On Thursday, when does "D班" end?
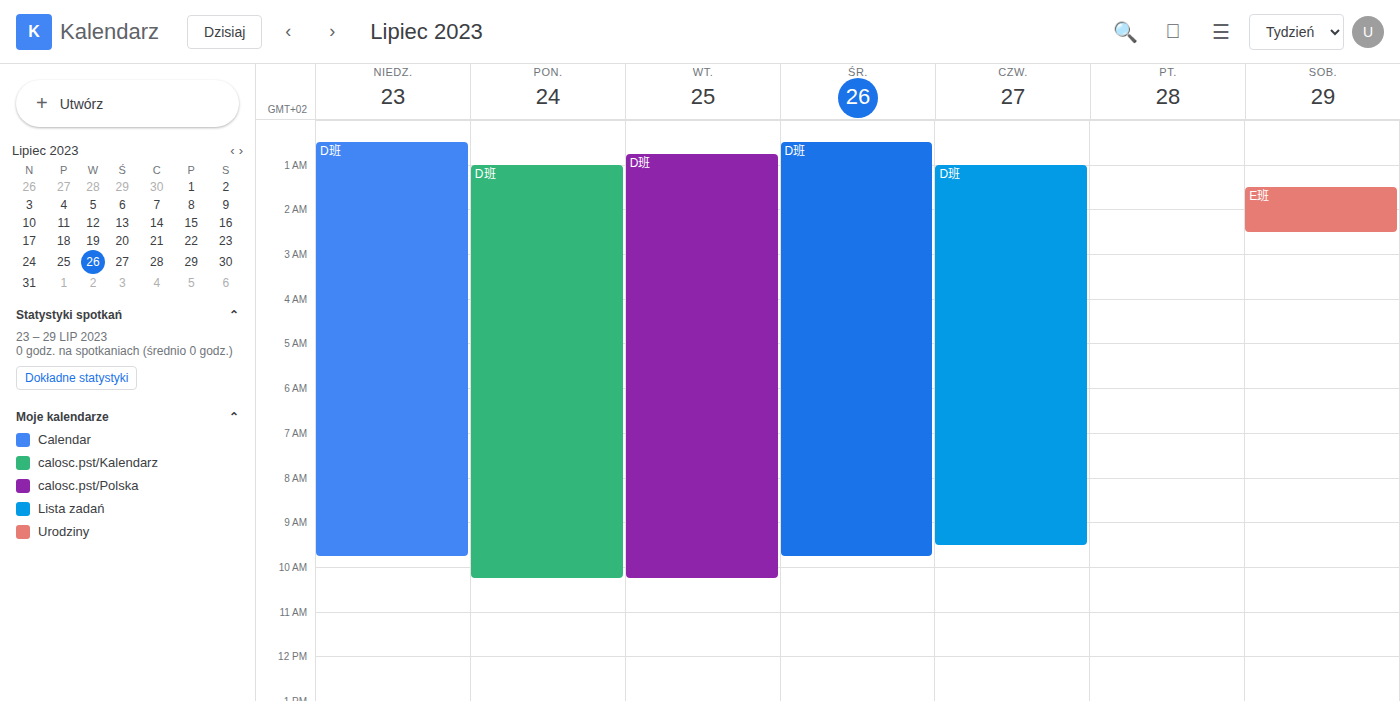
09:30